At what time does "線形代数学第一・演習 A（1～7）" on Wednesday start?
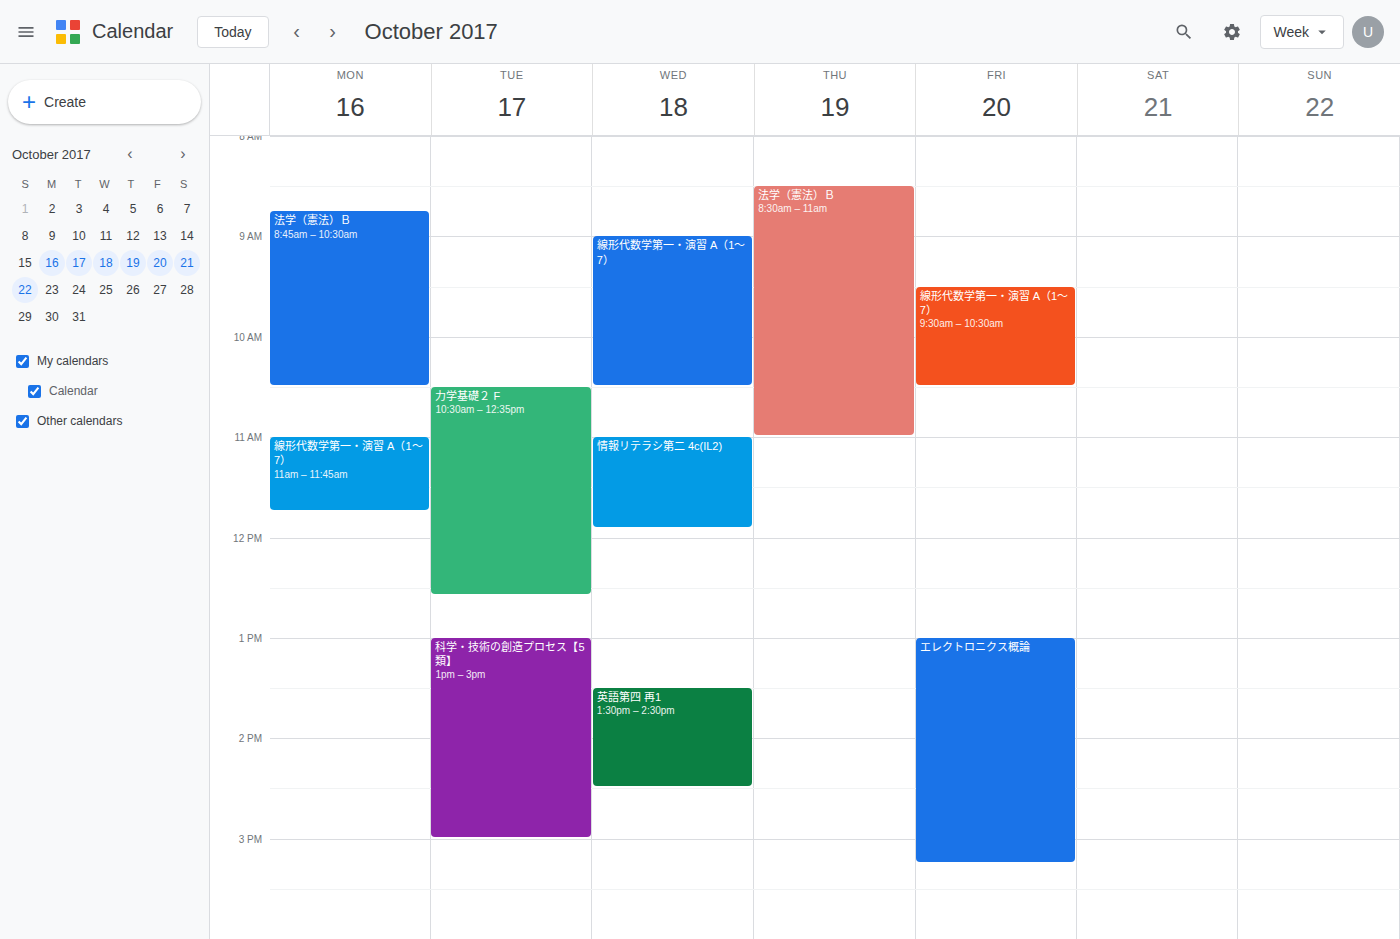
9:00 AM